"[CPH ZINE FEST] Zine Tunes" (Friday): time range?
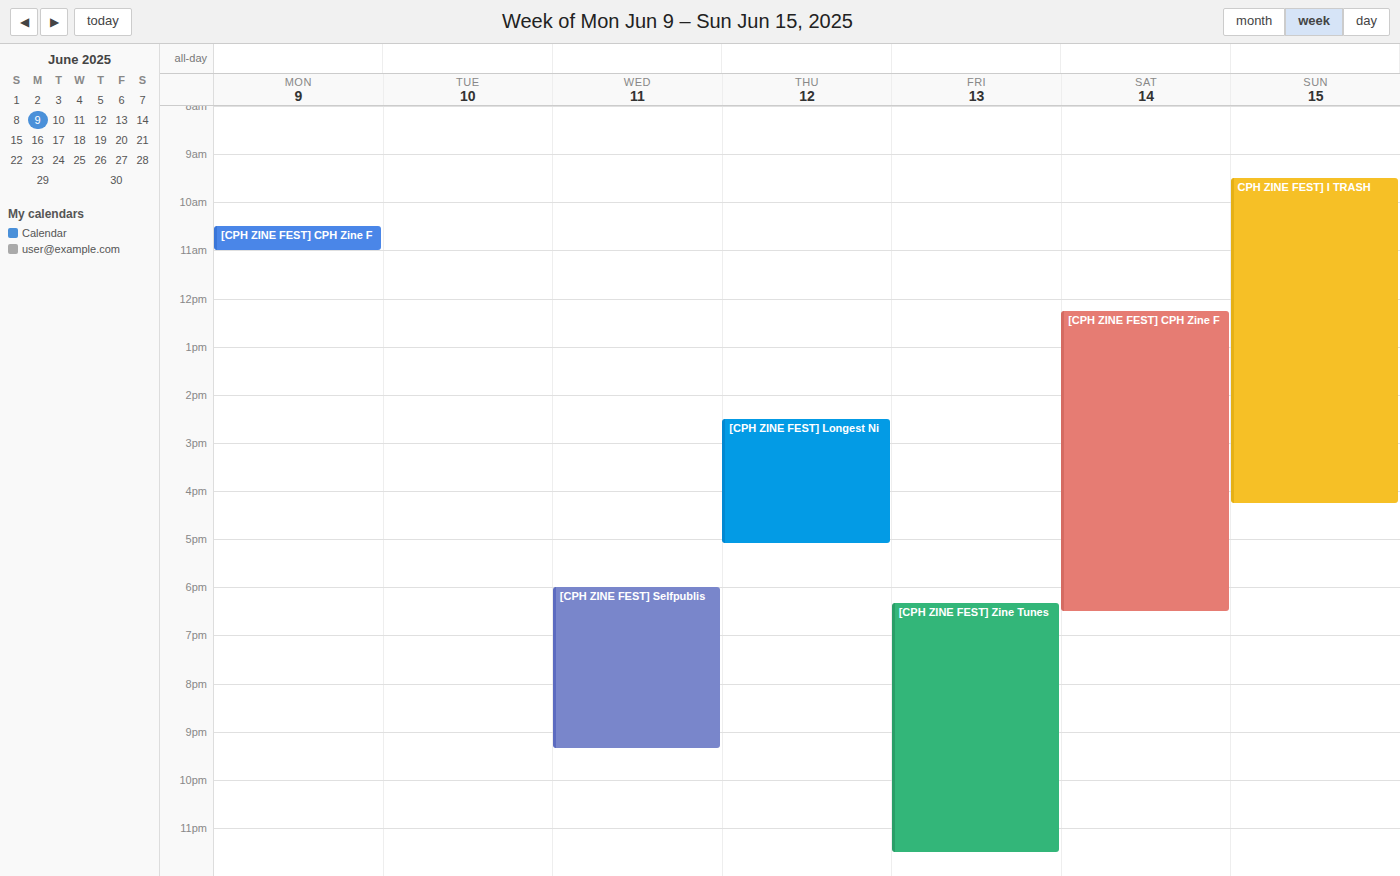
6:20 PM to 11:30 PM